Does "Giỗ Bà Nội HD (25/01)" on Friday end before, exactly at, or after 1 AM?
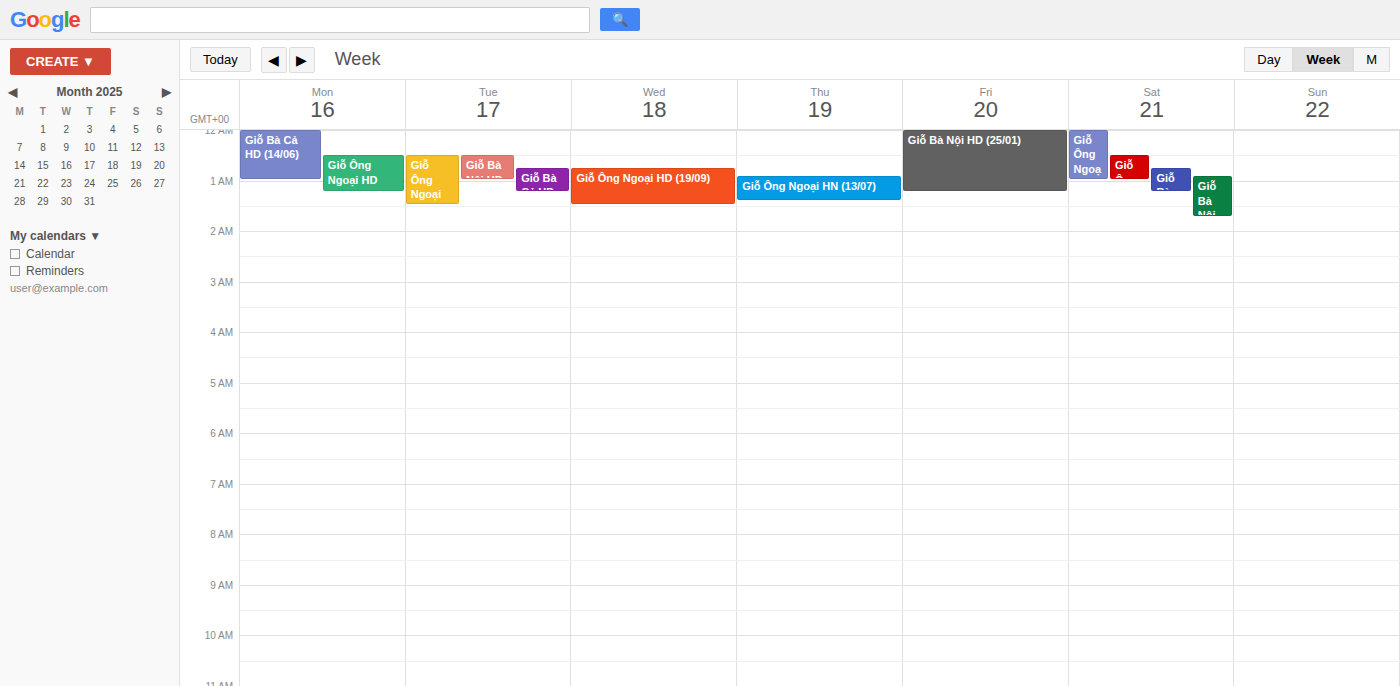
1:15 AM -- after 1 AM, 15 minutes below the 1 AM line.